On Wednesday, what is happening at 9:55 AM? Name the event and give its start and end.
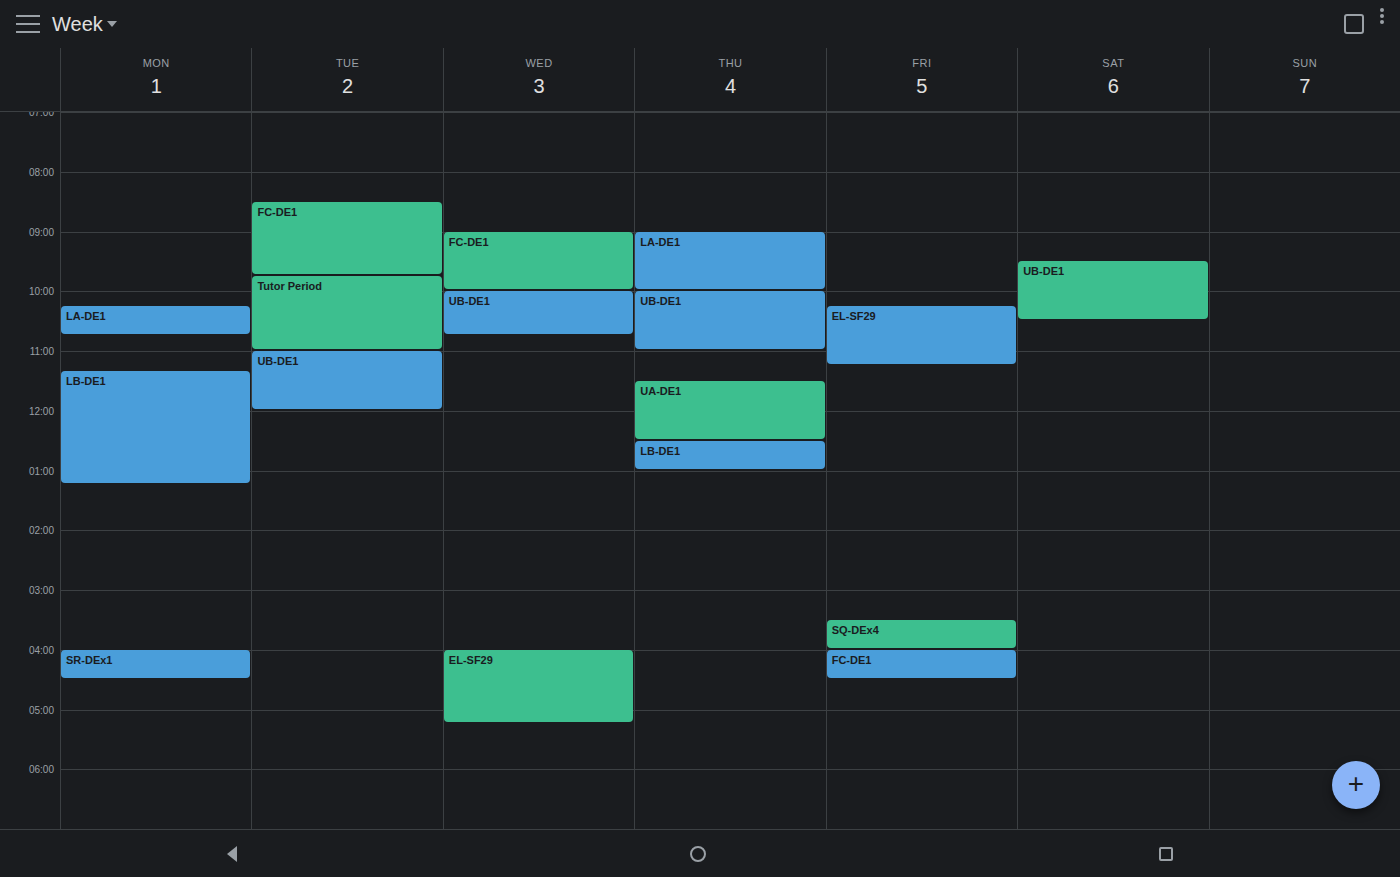
"FC-DE1", 9:00 AM to 10:00 AM